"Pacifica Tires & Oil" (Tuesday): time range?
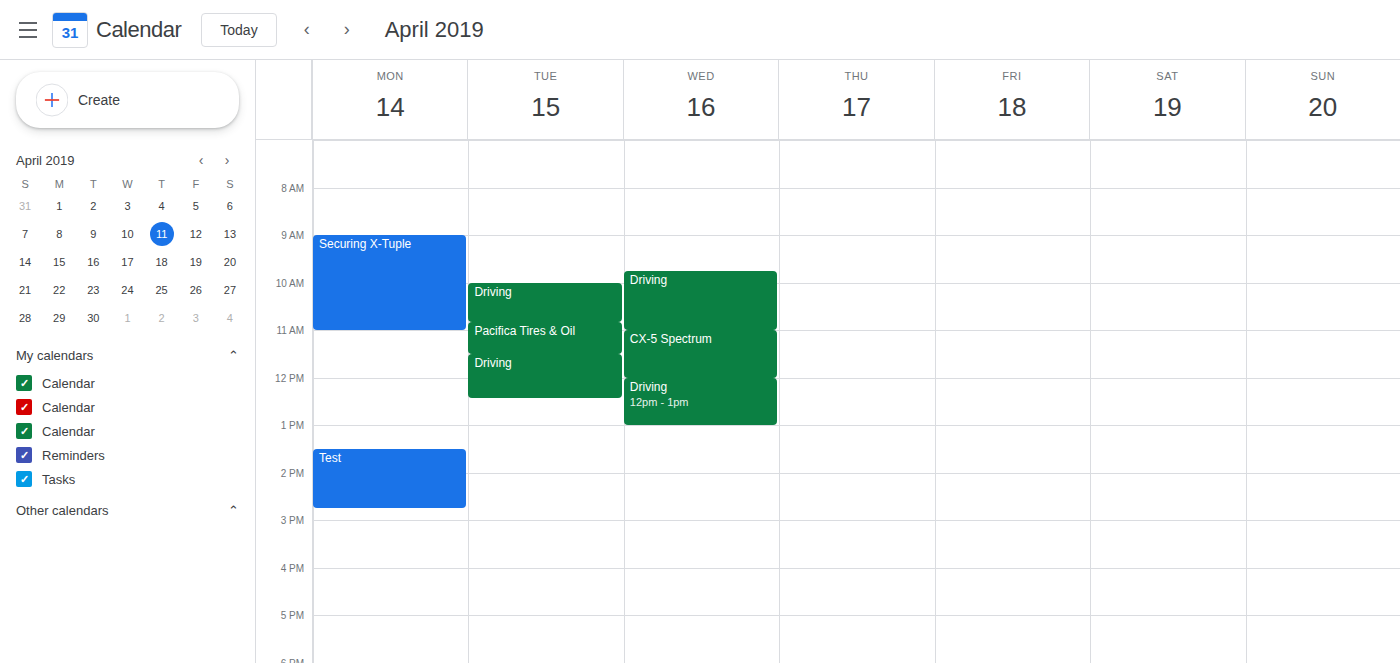
10:50 AM to 11:30 AM